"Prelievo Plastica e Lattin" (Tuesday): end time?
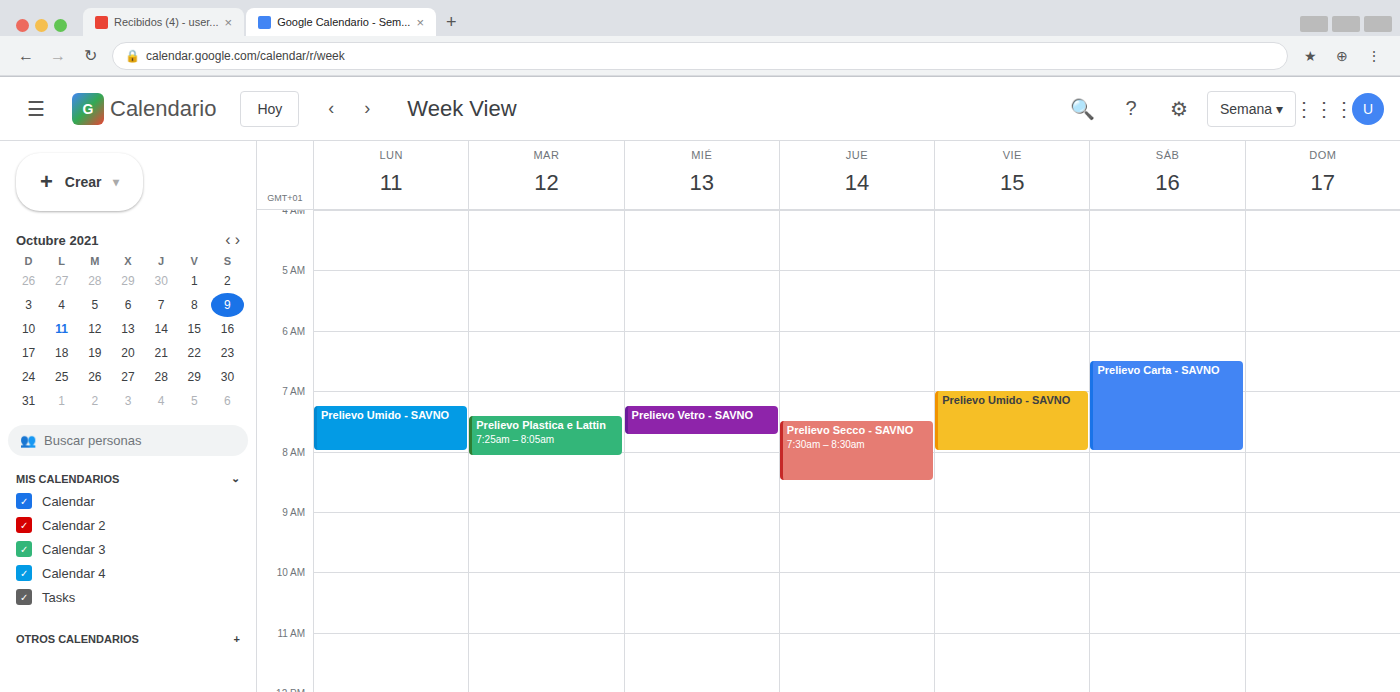
8:05 AM